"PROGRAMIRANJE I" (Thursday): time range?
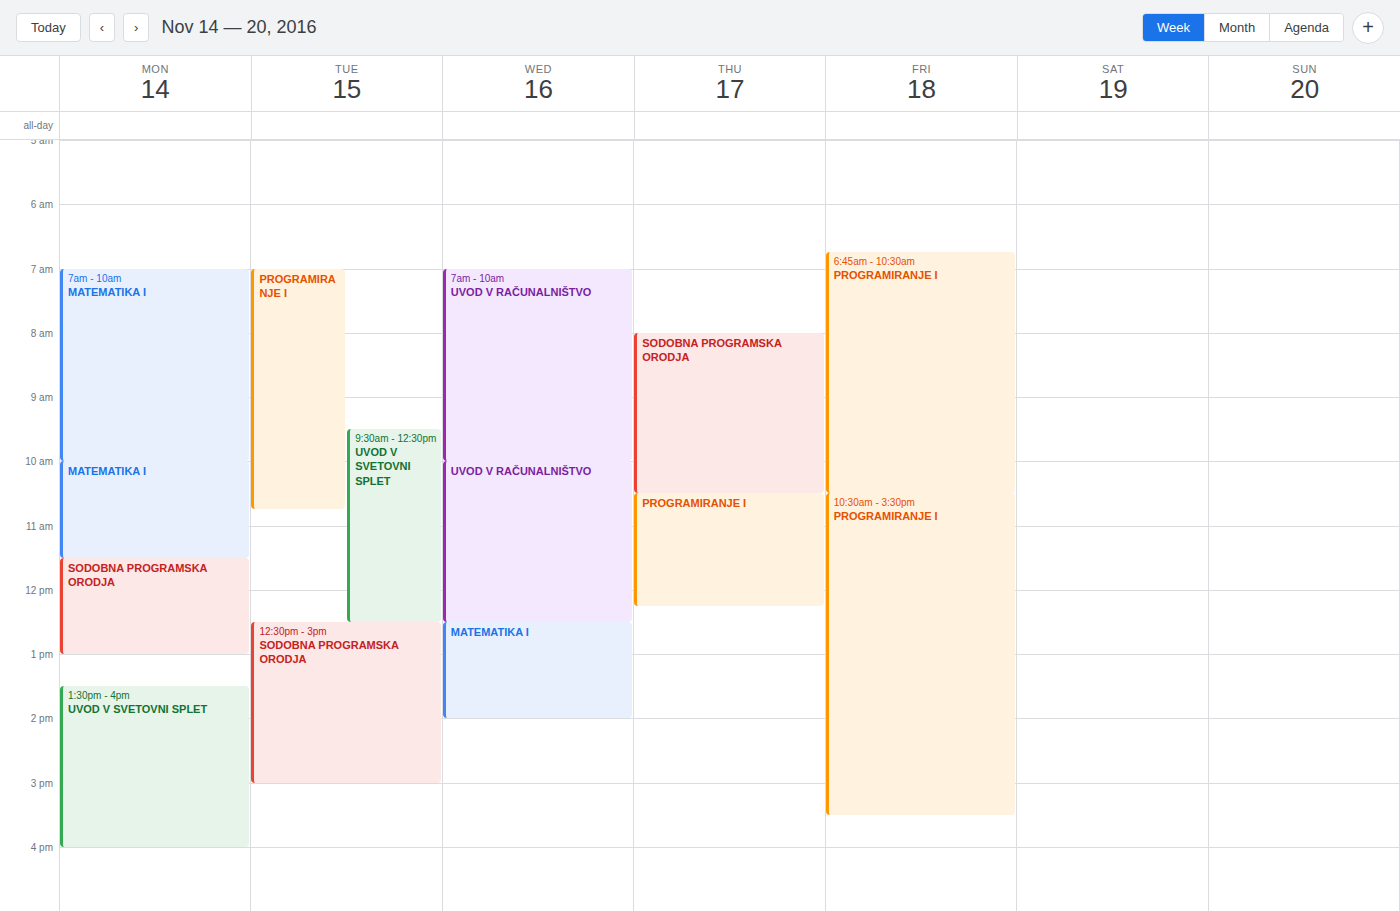
10:30 AM to 12:15 PM